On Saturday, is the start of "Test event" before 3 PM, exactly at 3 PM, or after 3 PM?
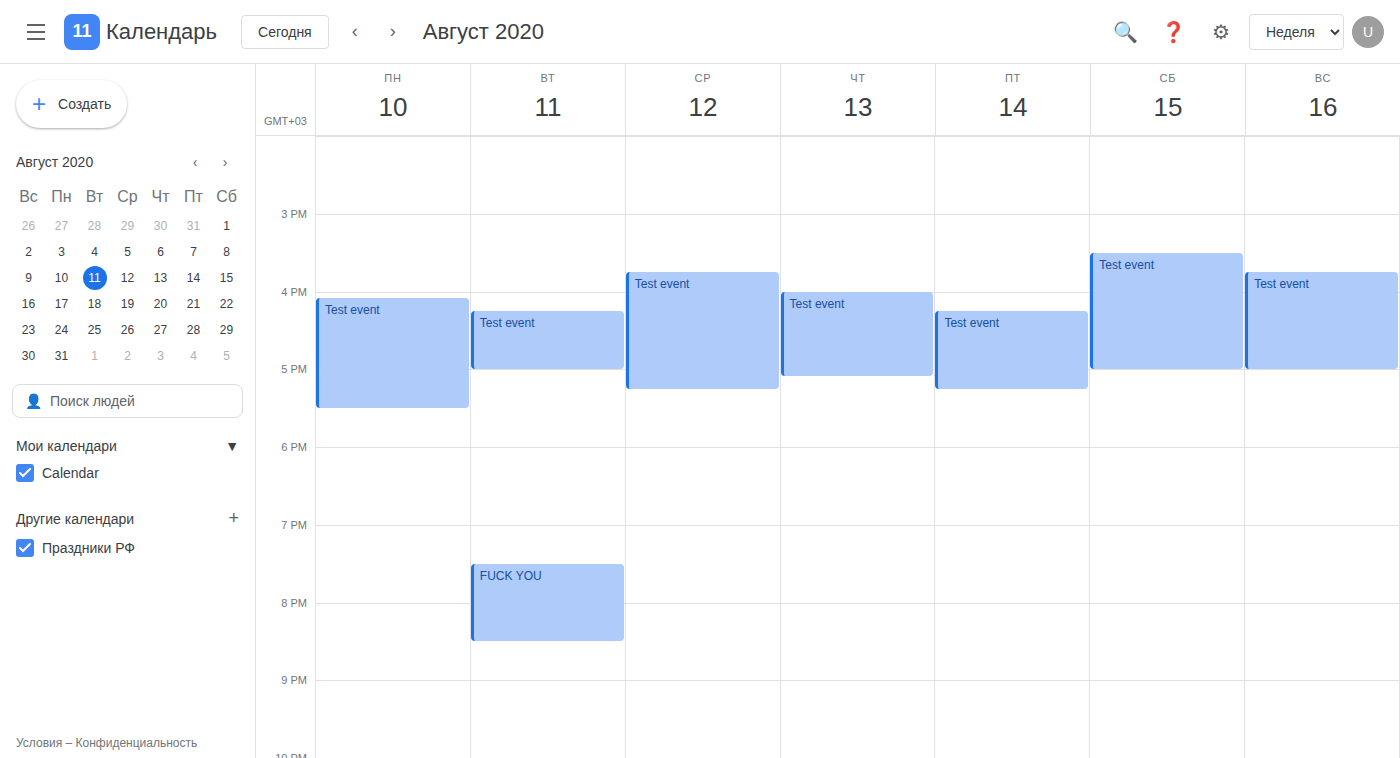
3:30 PM -- after 3 PM, 30 minutes below the 3 PM line.